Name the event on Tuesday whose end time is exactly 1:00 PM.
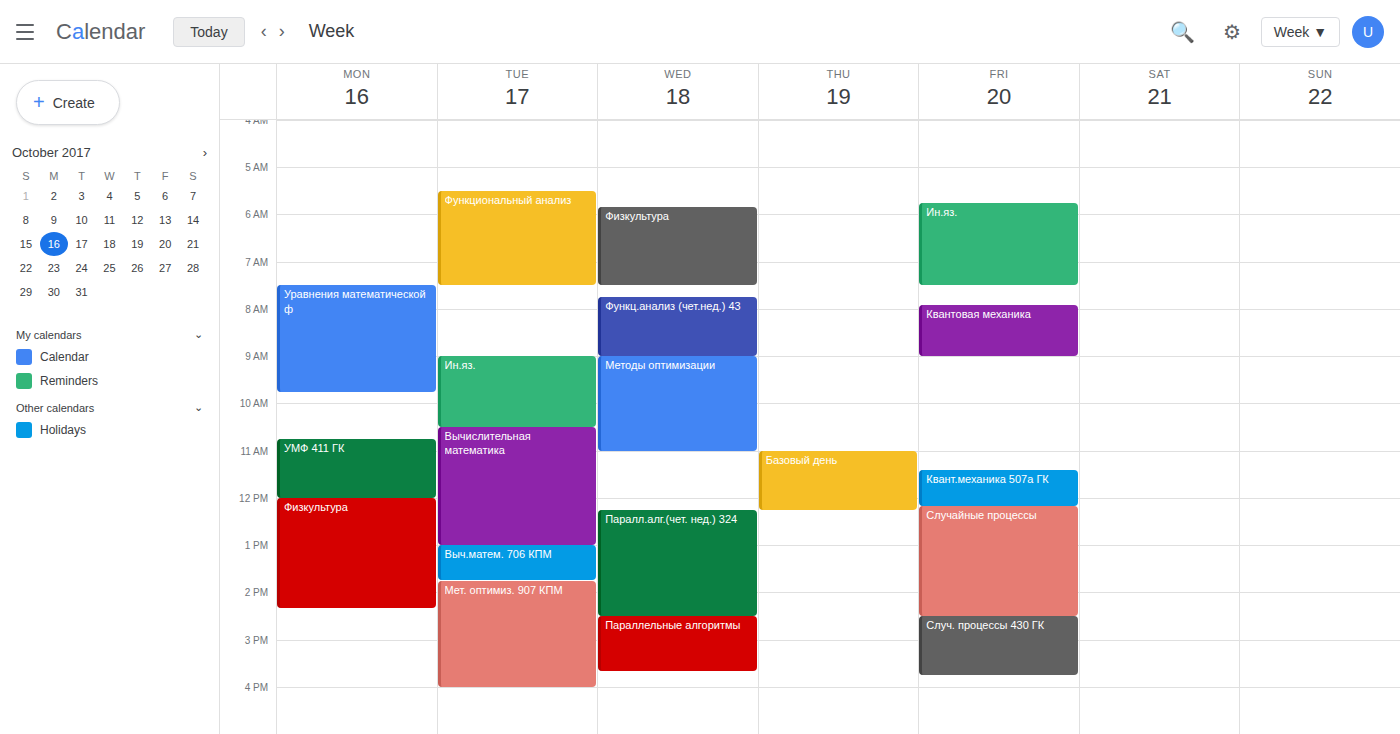
"Вычислительная математика"